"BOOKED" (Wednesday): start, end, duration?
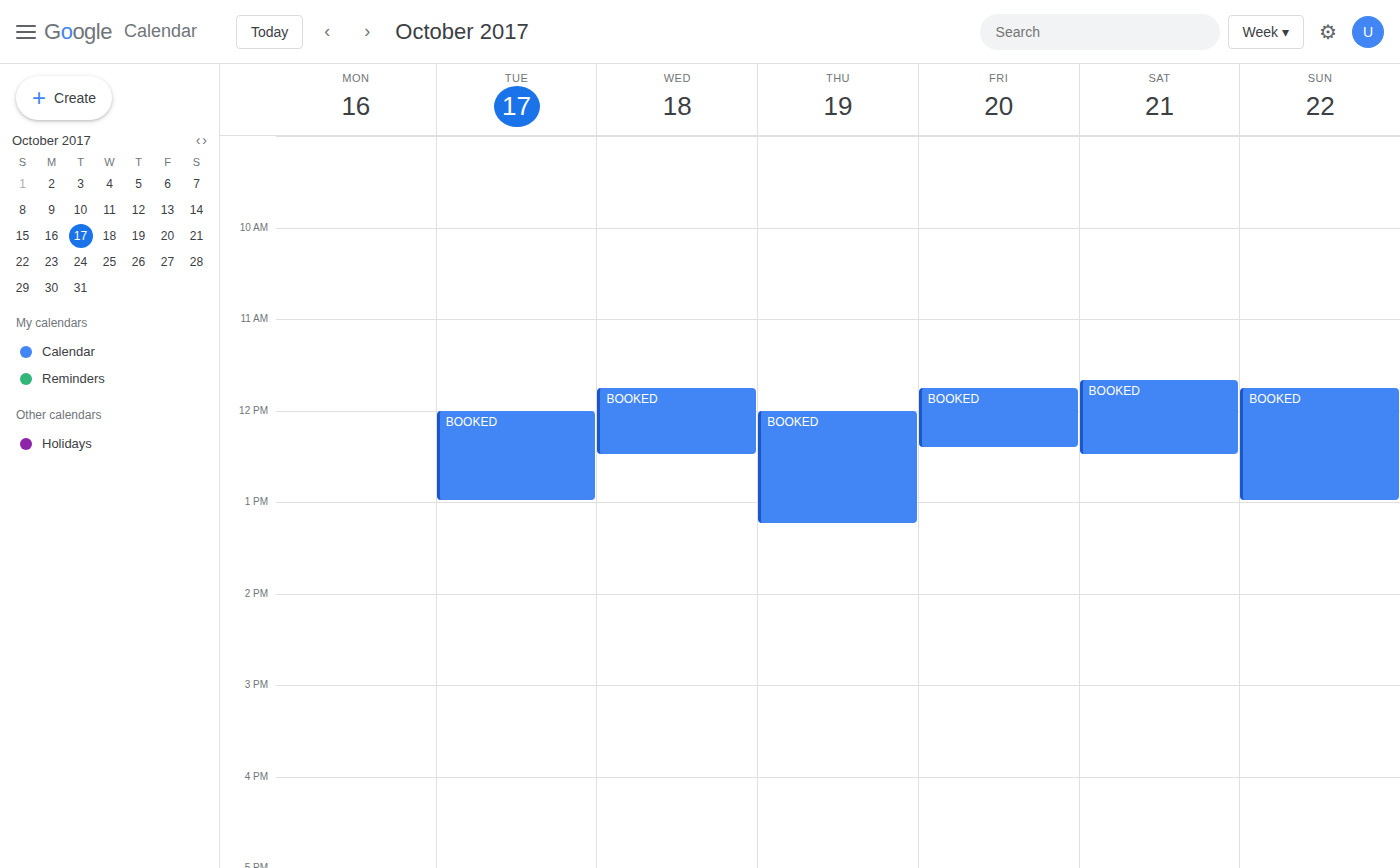
11:45 AM to 12:30 PM, 45 minutes